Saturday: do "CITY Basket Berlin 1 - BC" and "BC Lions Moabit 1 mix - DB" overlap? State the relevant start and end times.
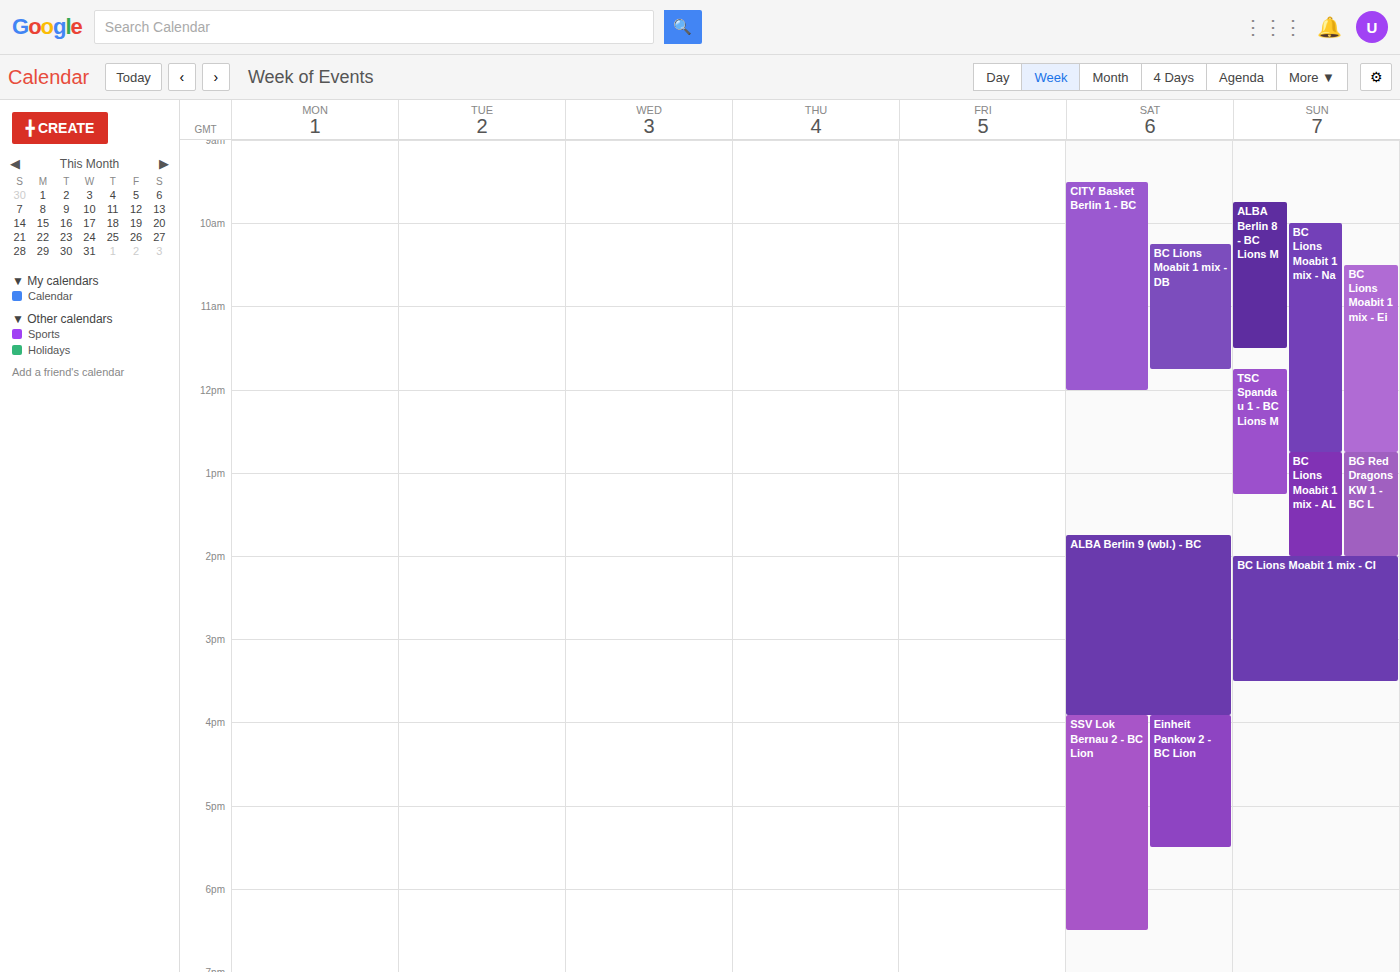
"BC Lions Moabit 1 mix - DB" runs 10:15 AM to 11:45 AM, inside "CITY Basket Berlin 1 - BC" -- they overlap.